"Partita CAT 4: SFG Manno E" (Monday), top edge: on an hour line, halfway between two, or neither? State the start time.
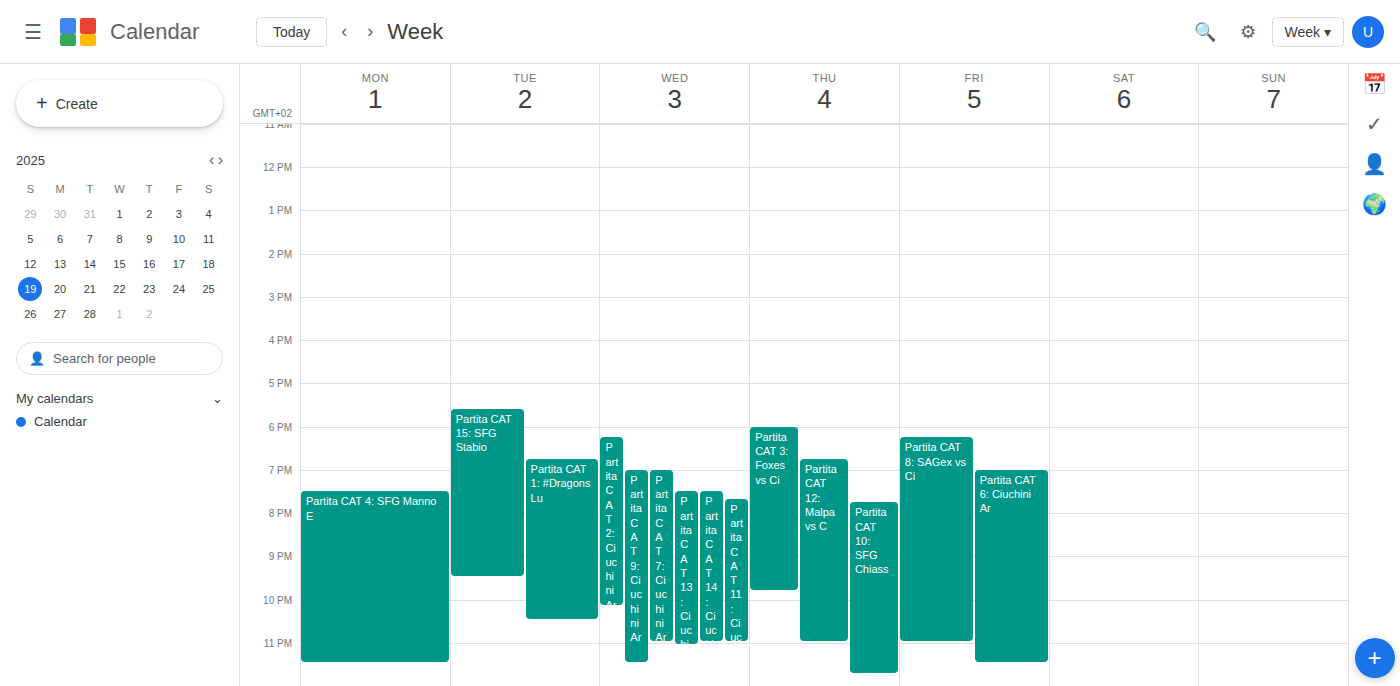
7:30 PM -- halfway between the 7 PM and 8 PM lines.